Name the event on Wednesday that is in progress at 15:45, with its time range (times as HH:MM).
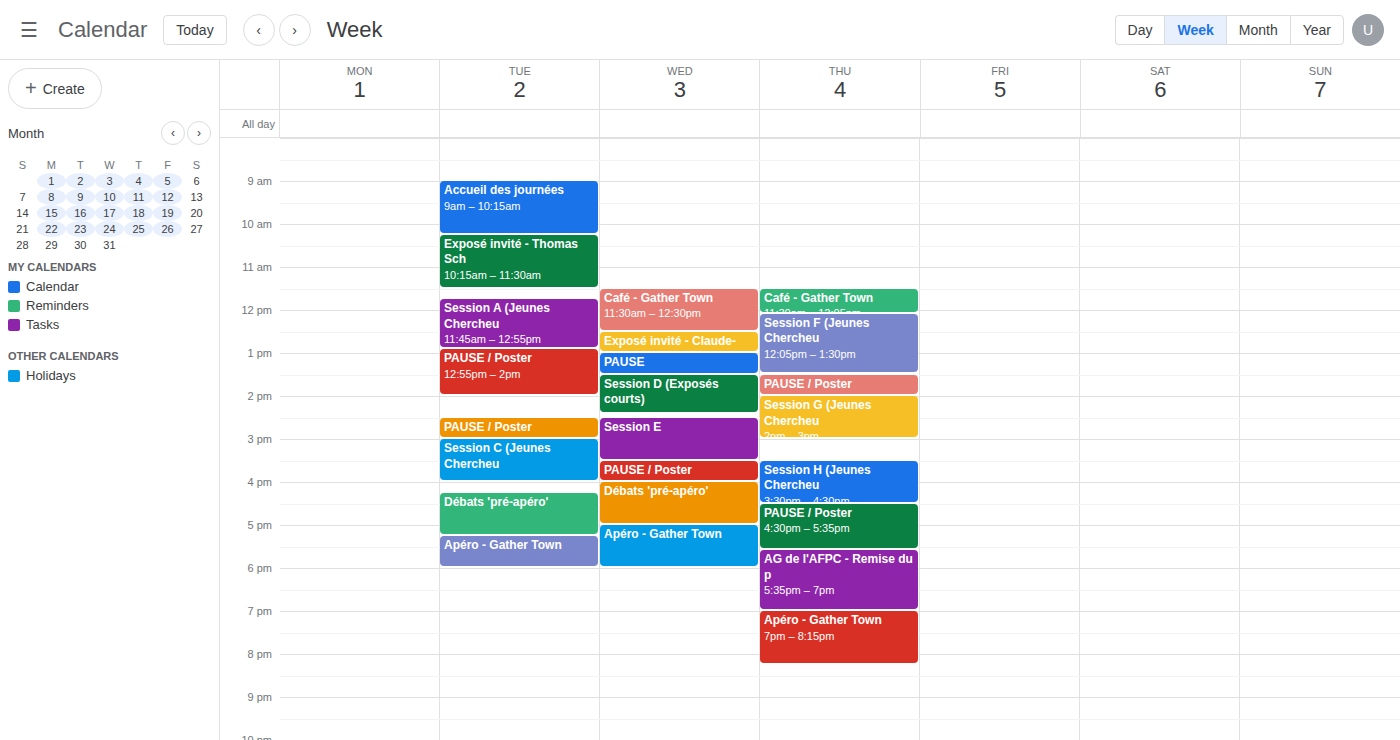
"PAUSE / Poster", 15:30 to 16:00